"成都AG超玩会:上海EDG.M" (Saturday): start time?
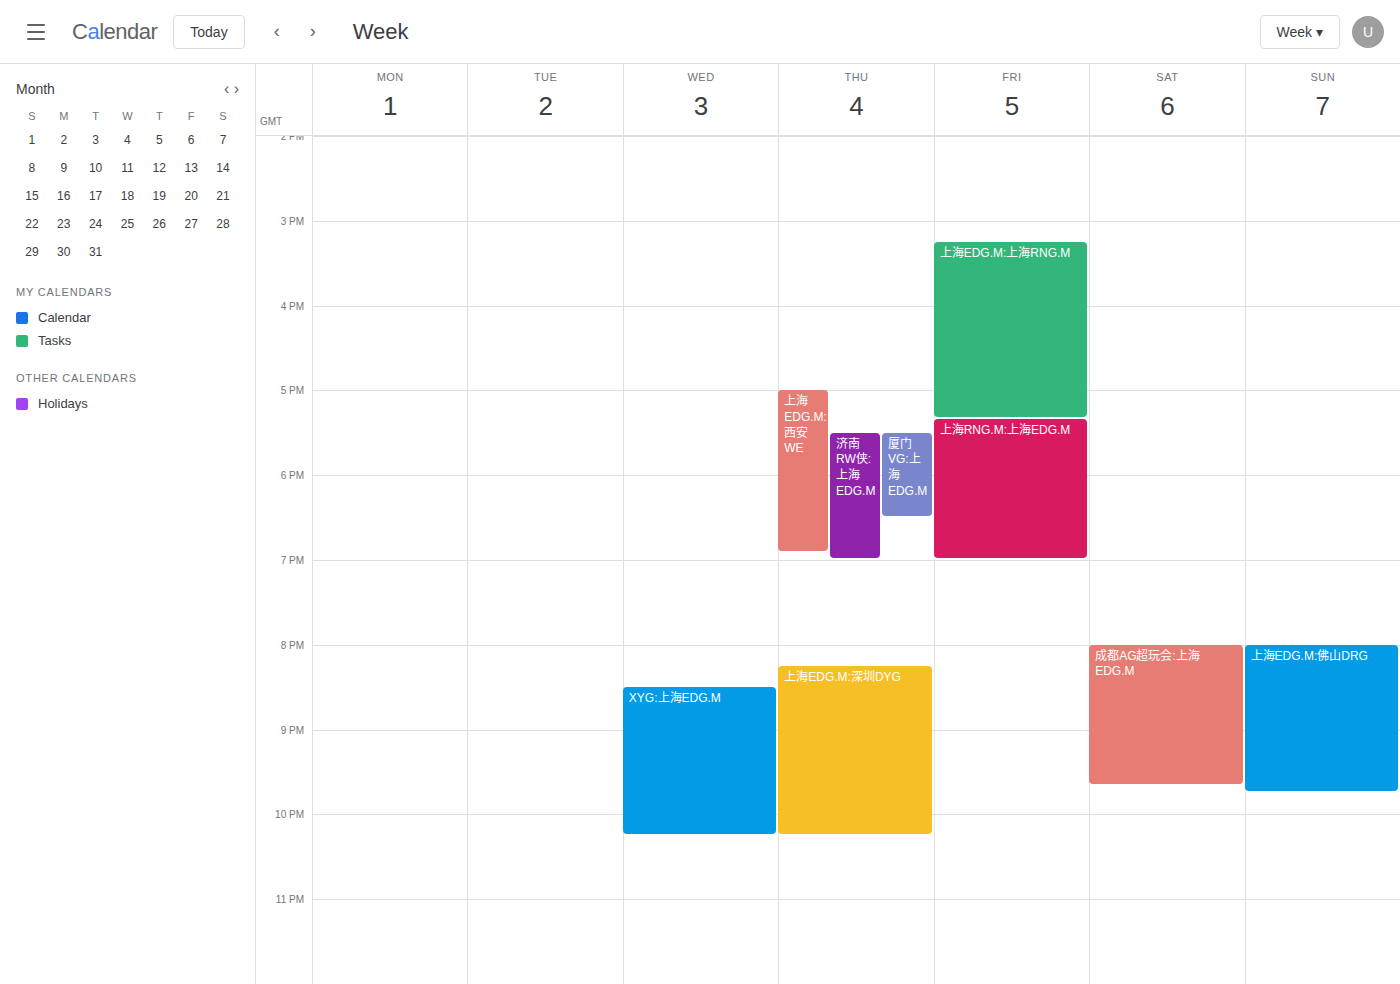
20:00